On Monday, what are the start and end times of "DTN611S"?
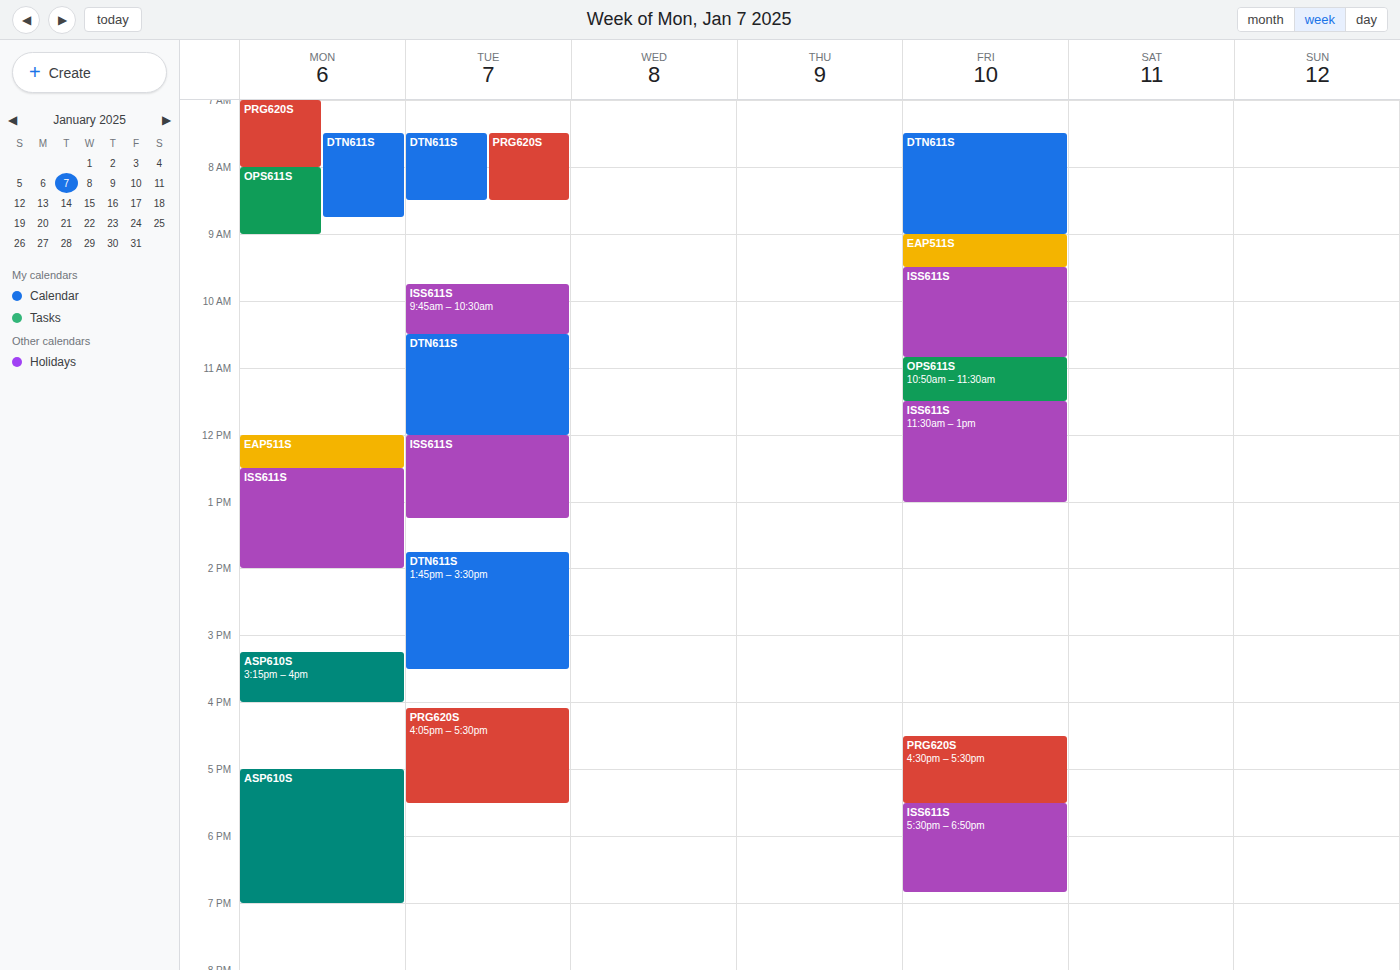
07:30 to 08:45